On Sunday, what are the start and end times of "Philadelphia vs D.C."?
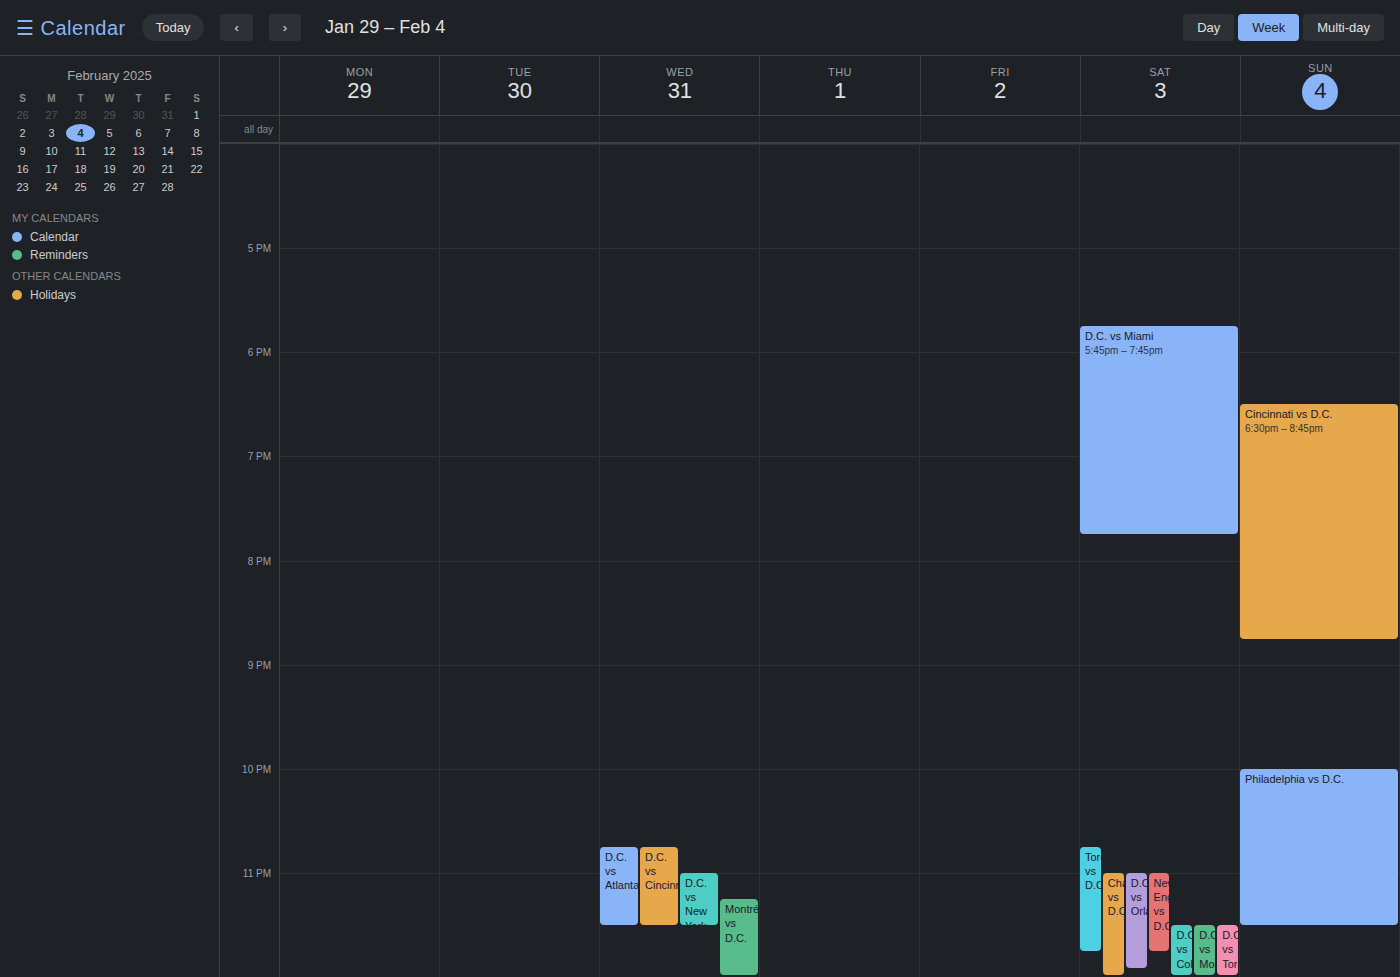
10:00 PM to 11:30 PM